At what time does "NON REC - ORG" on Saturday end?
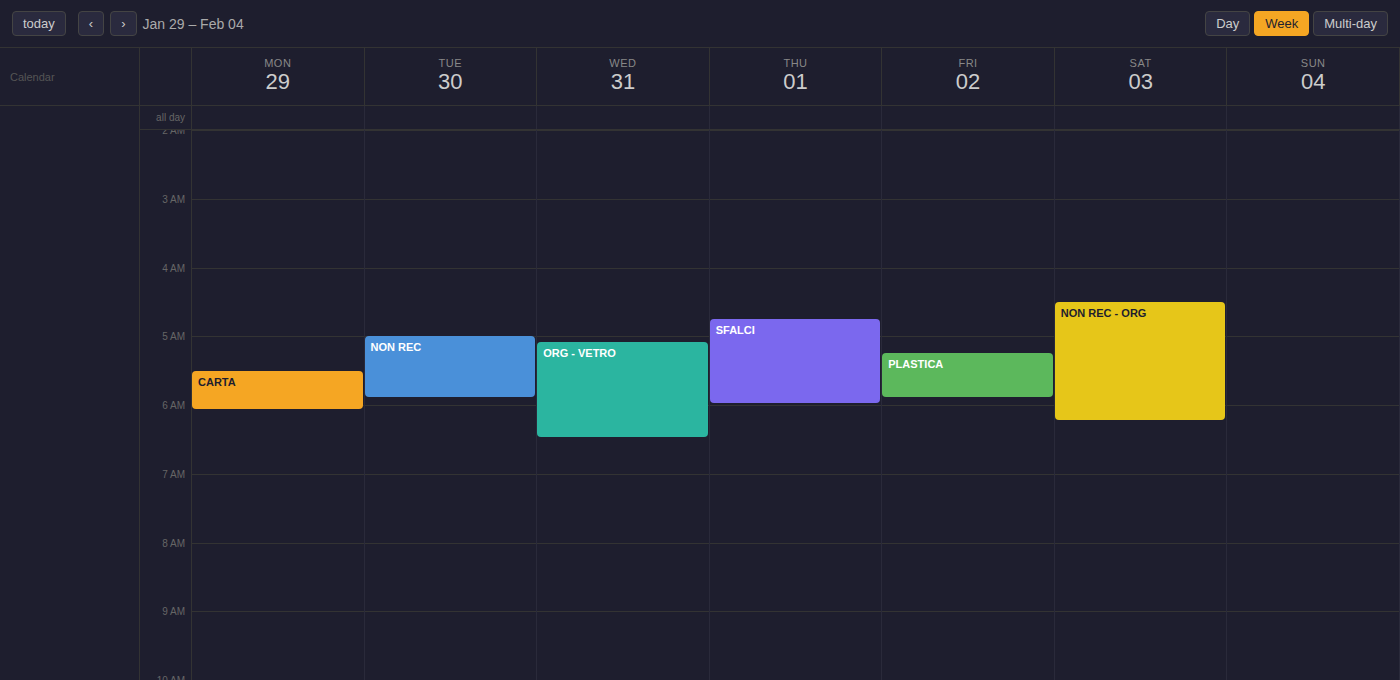
6:15 AM